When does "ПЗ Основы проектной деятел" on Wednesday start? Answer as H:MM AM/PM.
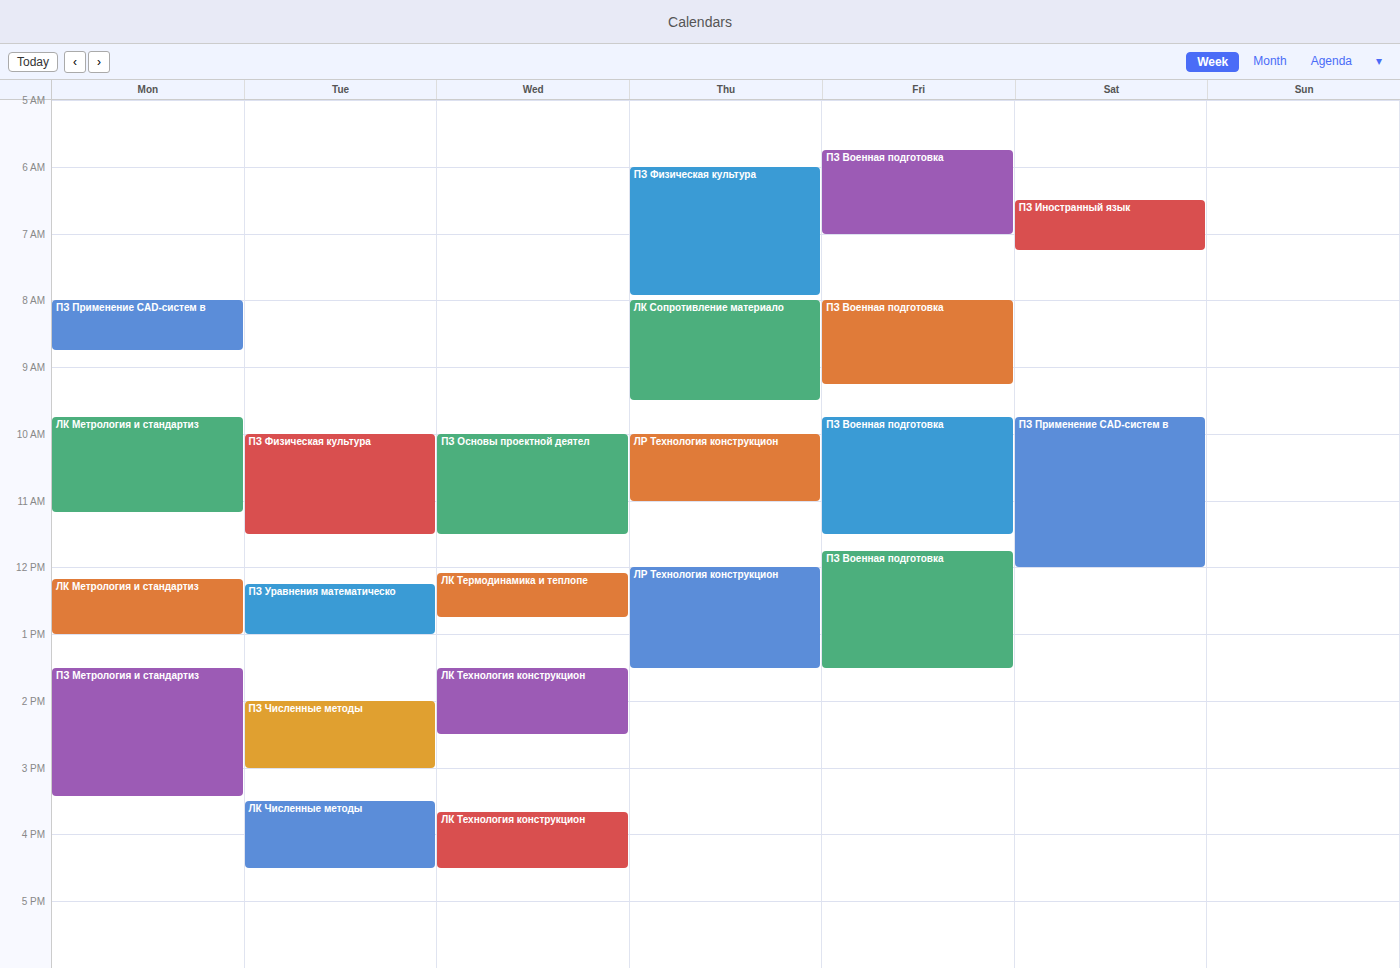
10:00 AM